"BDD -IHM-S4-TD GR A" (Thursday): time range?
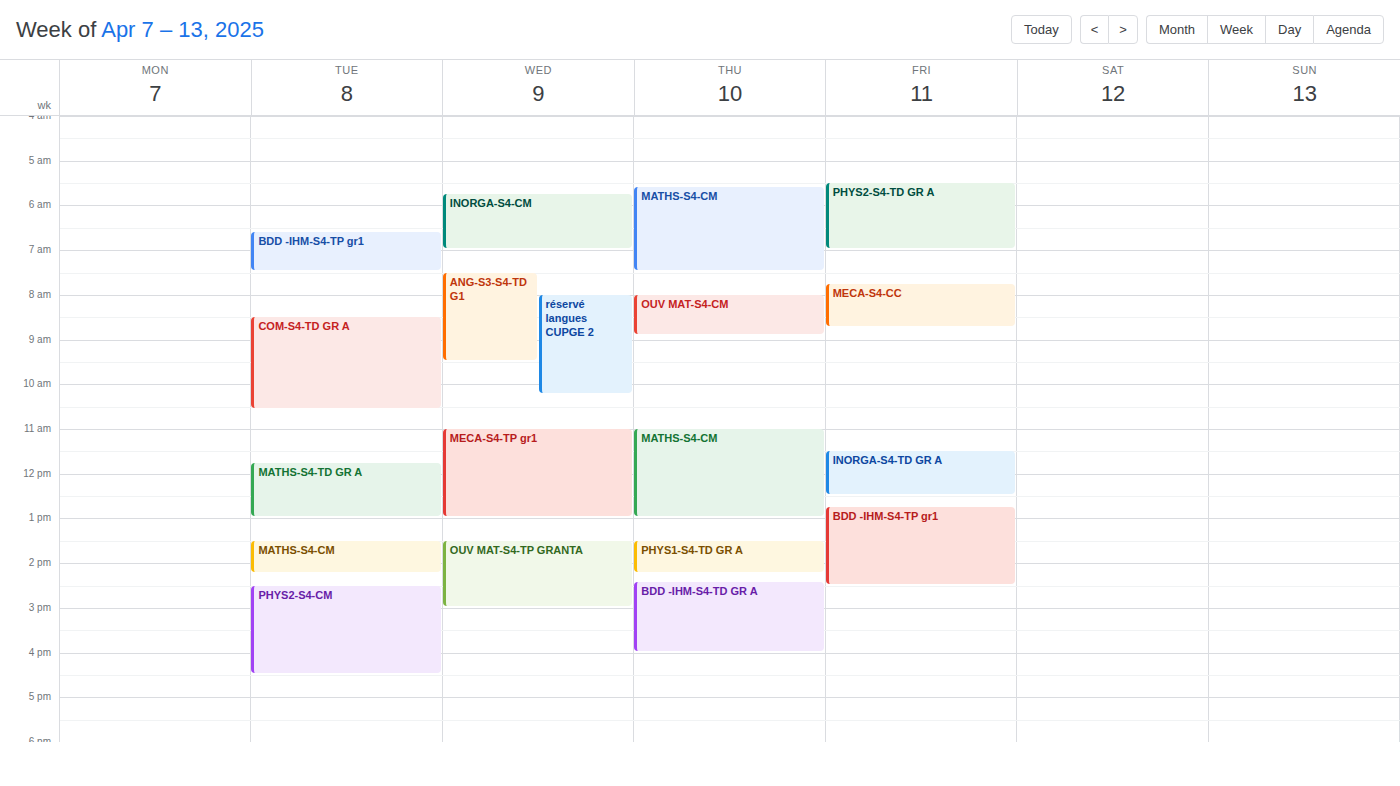
2:25 PM to 4:00 PM